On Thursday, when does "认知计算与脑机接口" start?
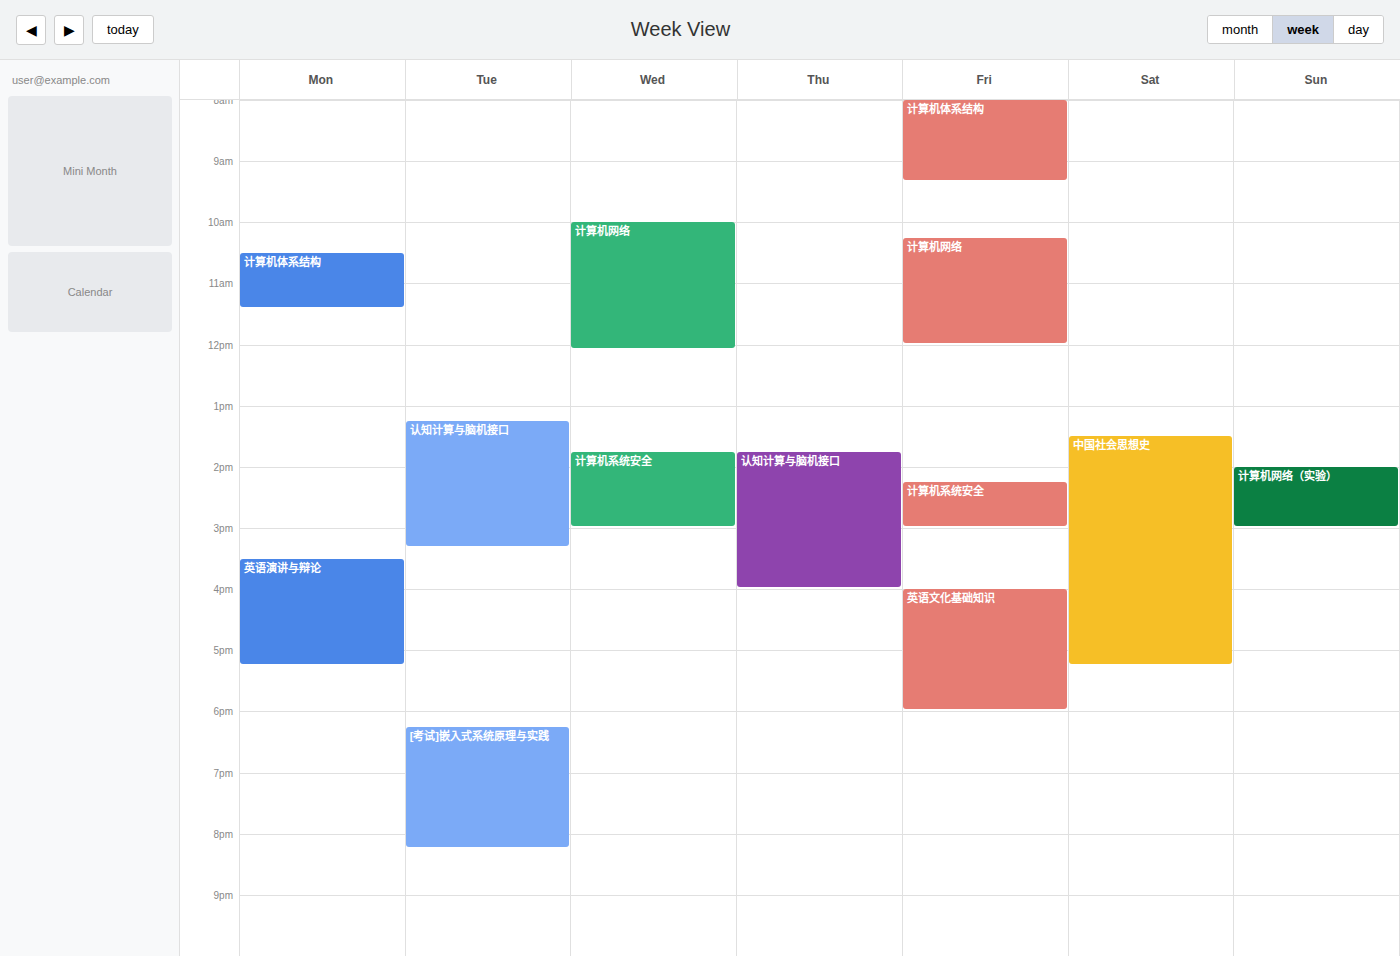
1:45 PM